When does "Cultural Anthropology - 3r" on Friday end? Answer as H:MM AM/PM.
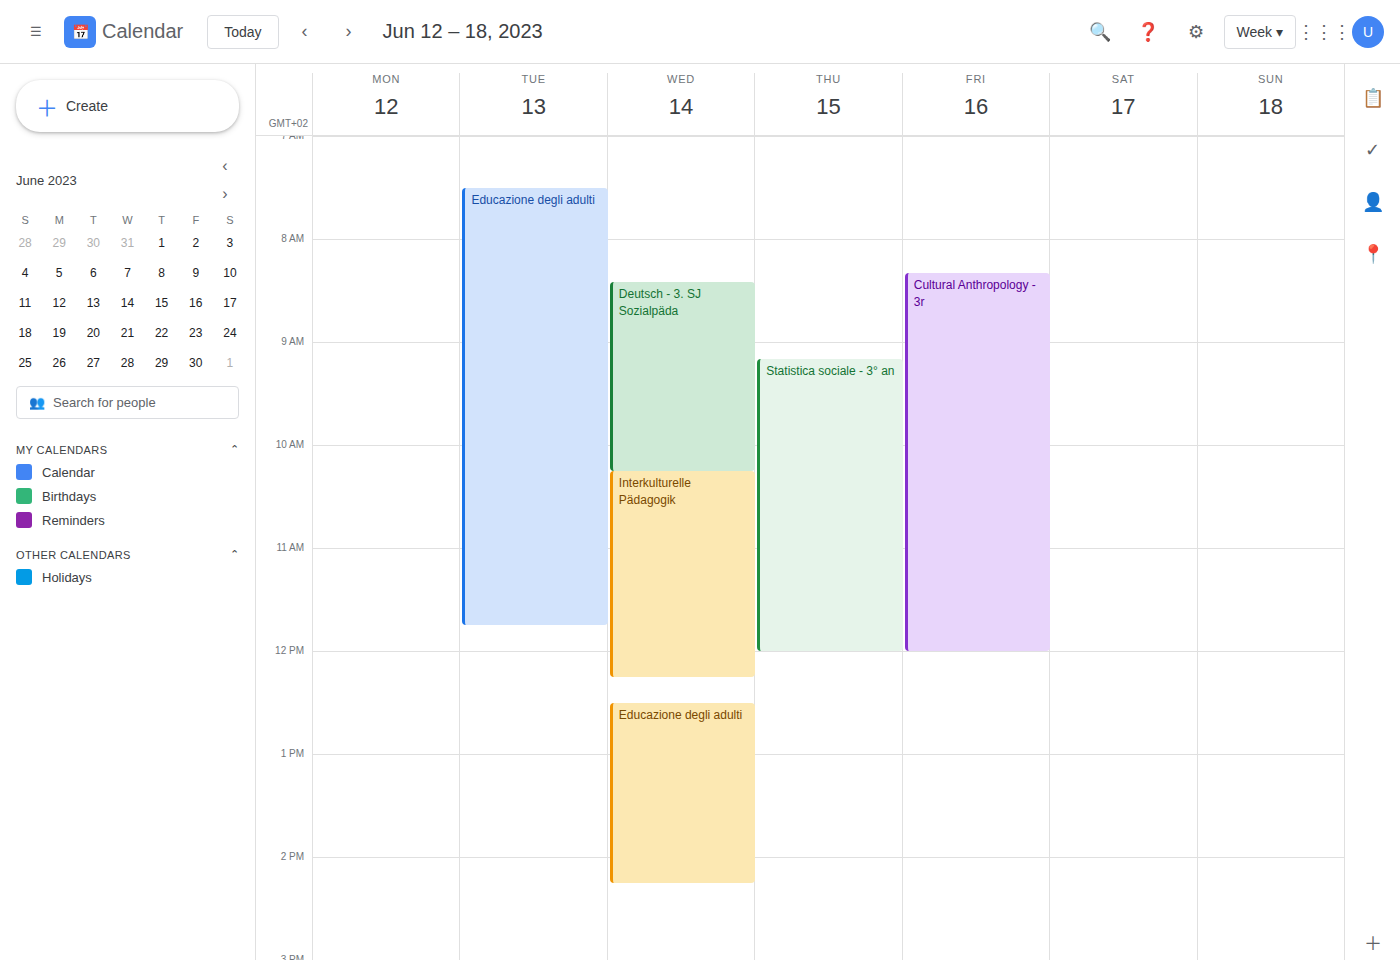
12:00 PM